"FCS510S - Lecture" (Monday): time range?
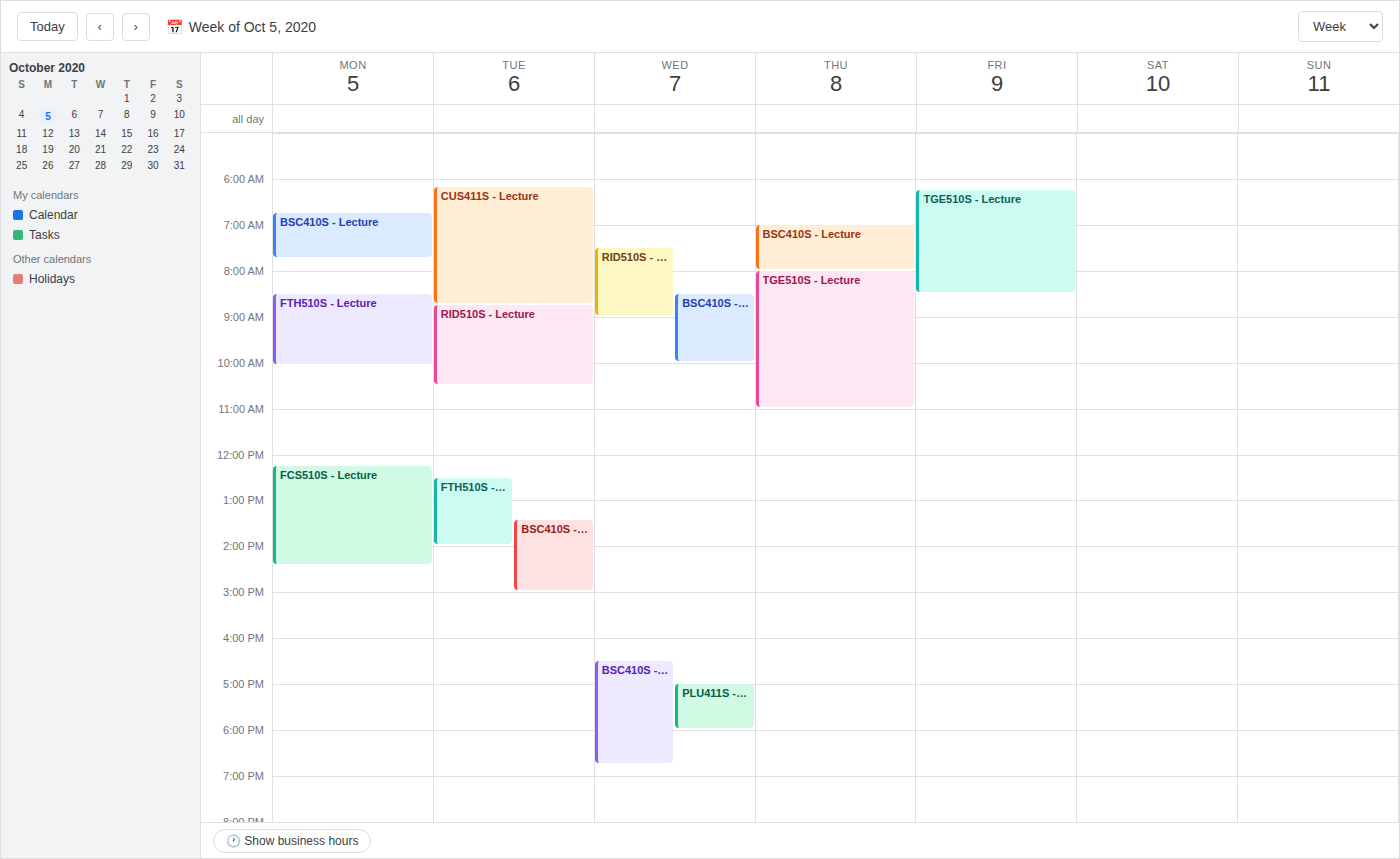
12:15 PM to 2:25 PM